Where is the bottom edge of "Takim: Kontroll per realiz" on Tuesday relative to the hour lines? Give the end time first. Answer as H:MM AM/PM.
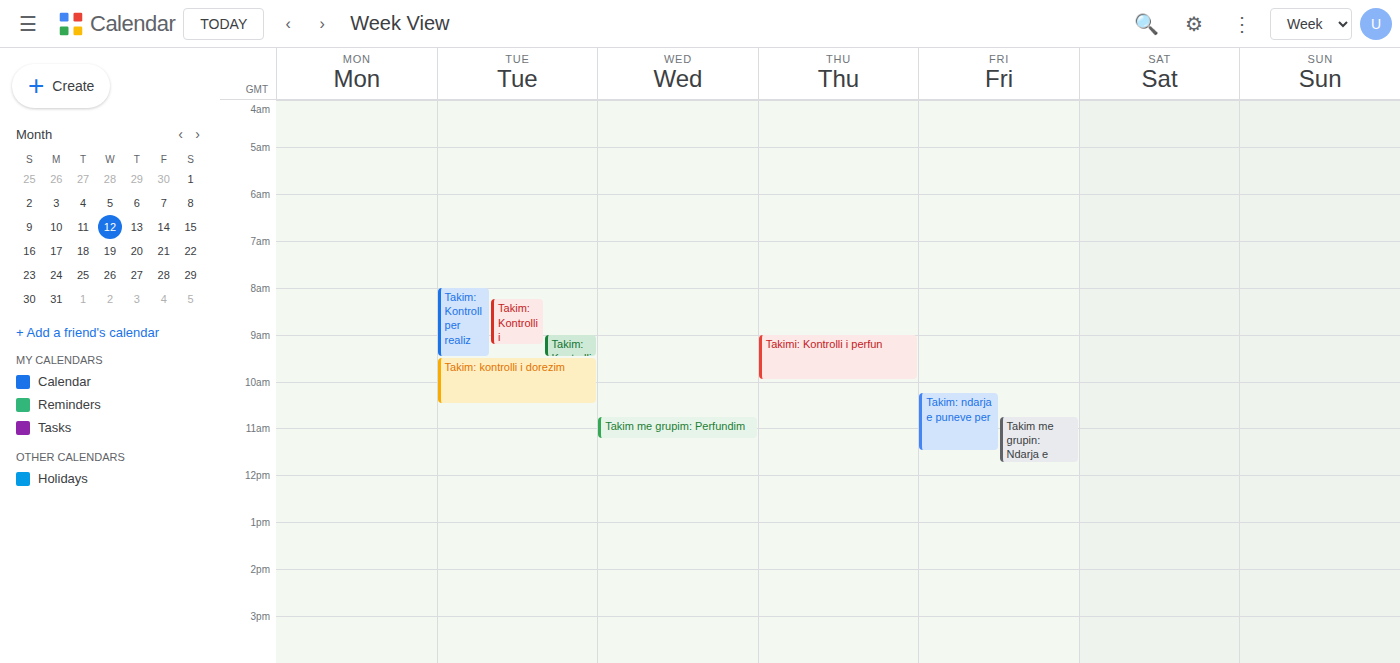
9:30 AM -- halfway between the 9 AM and 10 AM lines.